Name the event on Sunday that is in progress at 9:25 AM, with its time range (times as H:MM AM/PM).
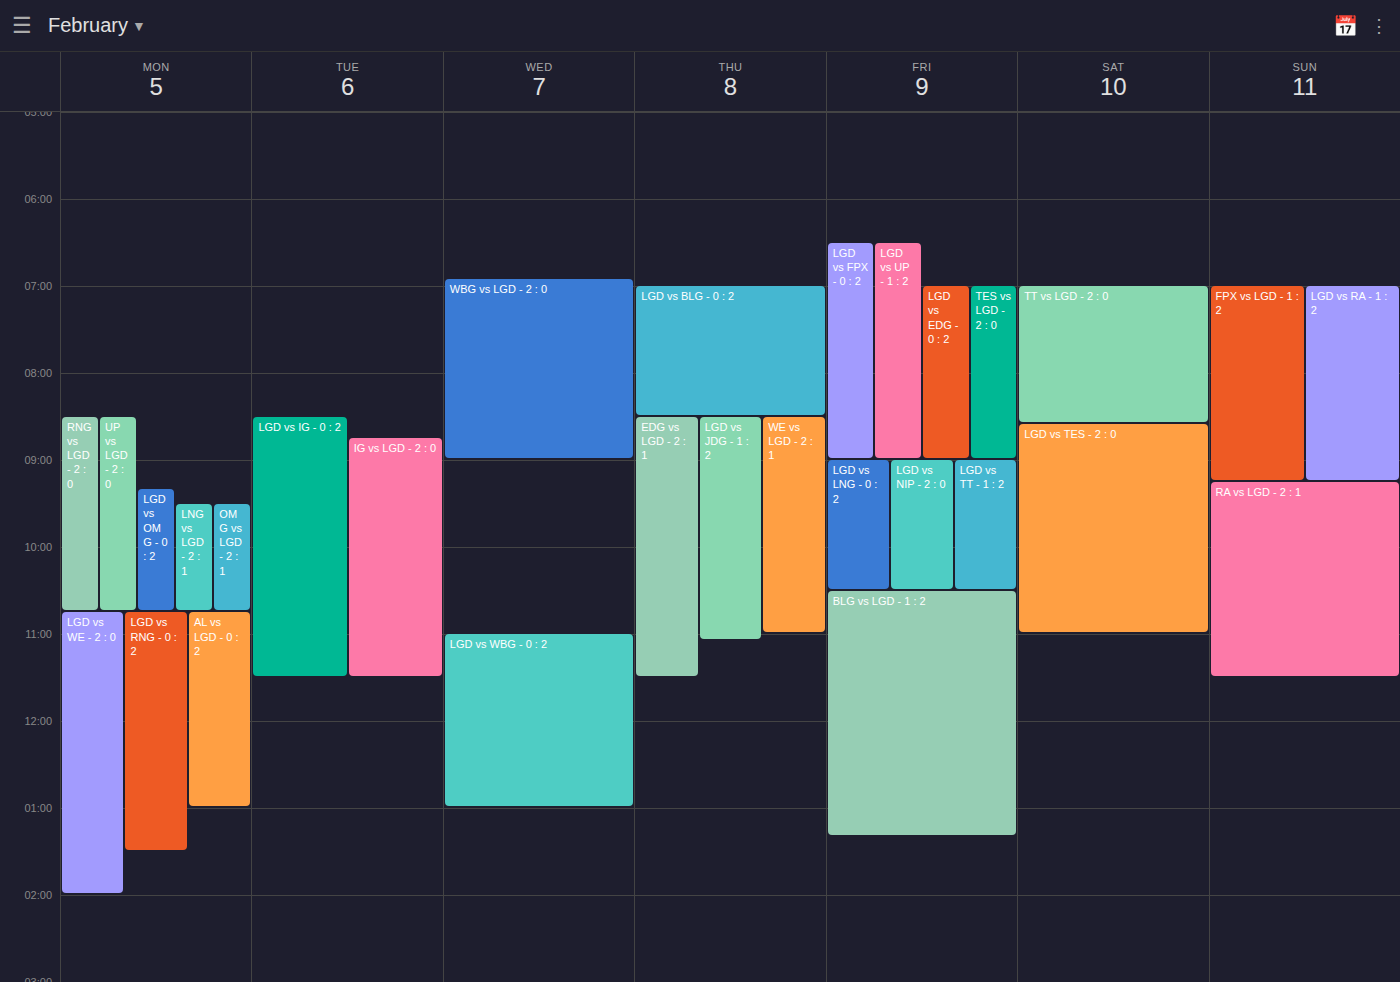
"RA vs LGD - 2 : 1", 9:15 AM to 11:30 AM